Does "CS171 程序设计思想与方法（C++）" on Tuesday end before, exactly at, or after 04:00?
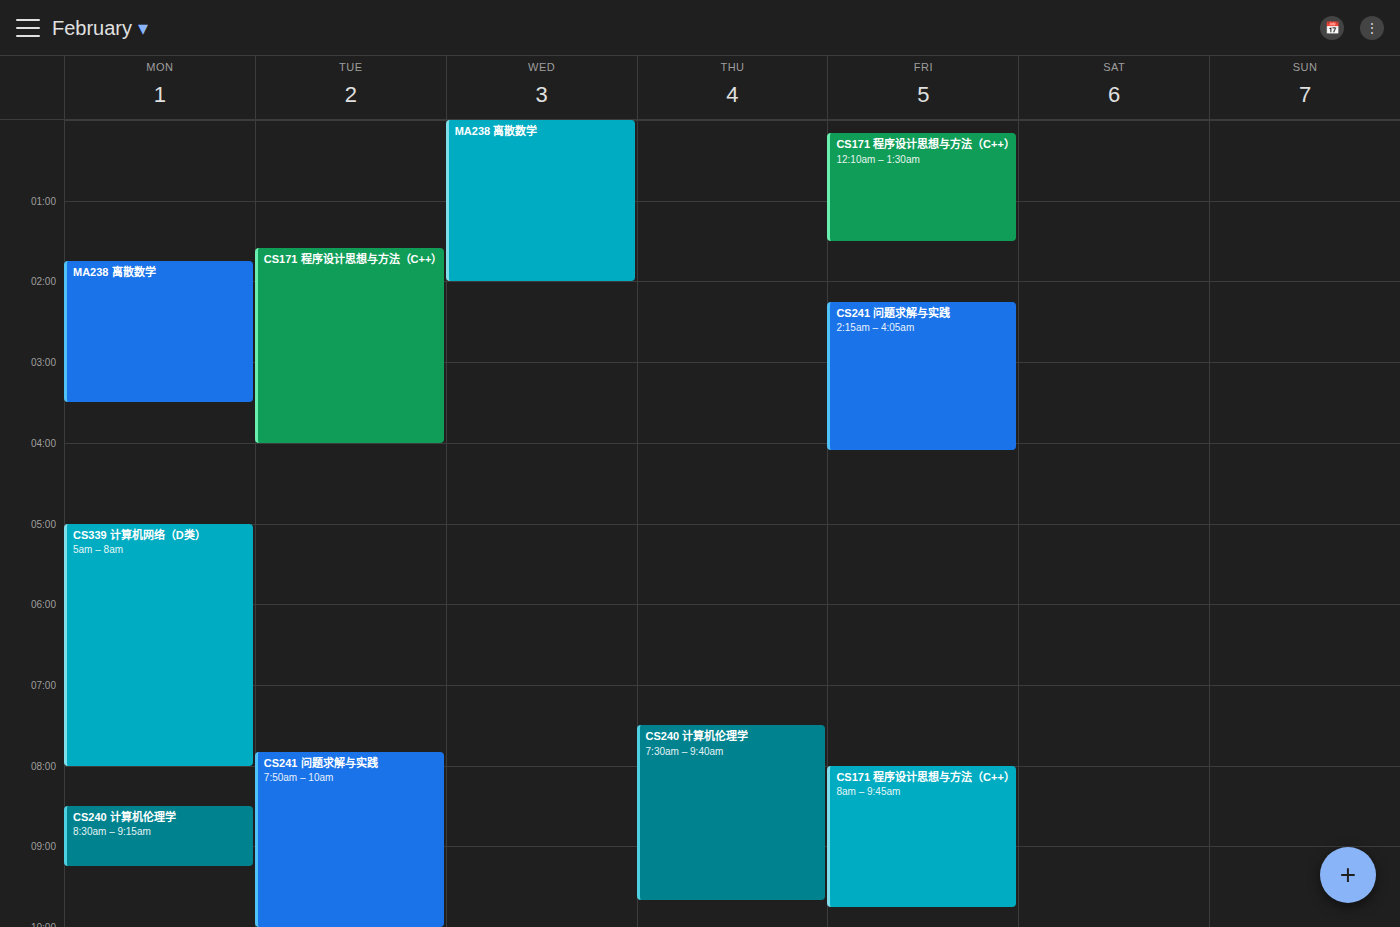
04:00 -- exactly at 04:00, on the 04:00 line.